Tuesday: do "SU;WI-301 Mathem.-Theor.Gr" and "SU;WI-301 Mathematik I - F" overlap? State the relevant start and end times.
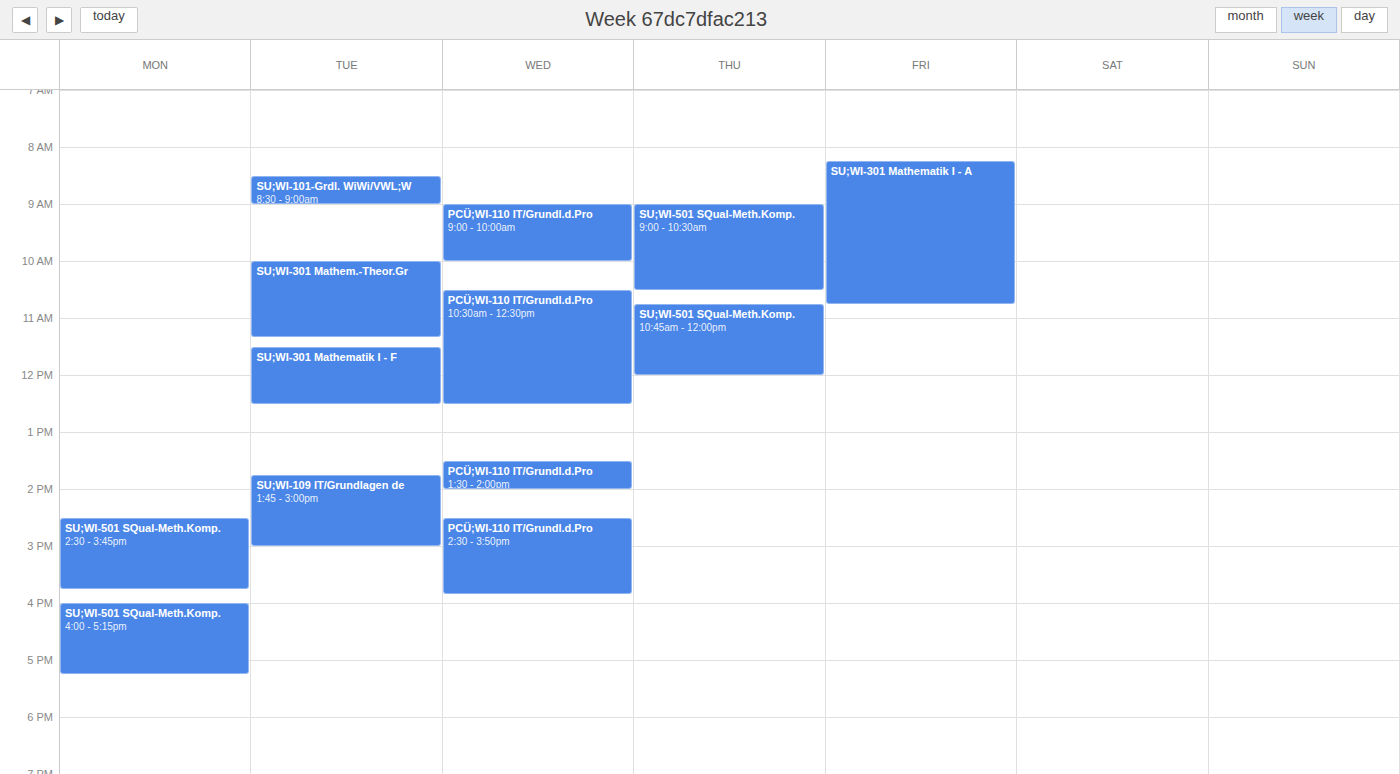
"SU;WI-301 Mathem.-Theor.Gr" ends at 11:20 AM and "SU;WI-301 Mathematik I - F" starts at 11:30 AM -- no overlap.